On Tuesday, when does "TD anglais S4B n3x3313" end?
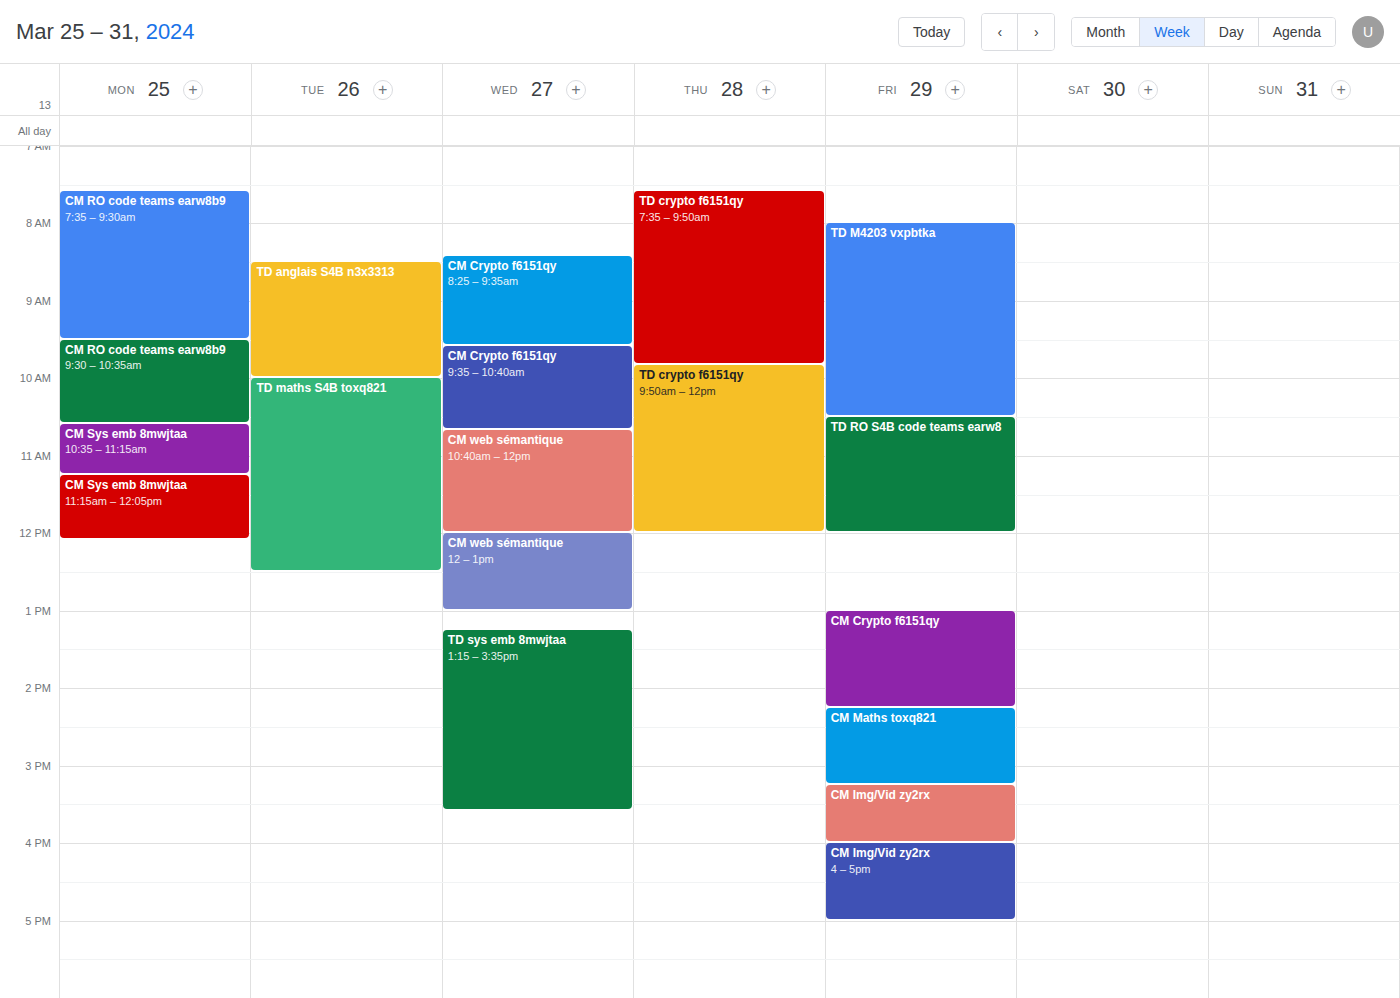
10:00 AM